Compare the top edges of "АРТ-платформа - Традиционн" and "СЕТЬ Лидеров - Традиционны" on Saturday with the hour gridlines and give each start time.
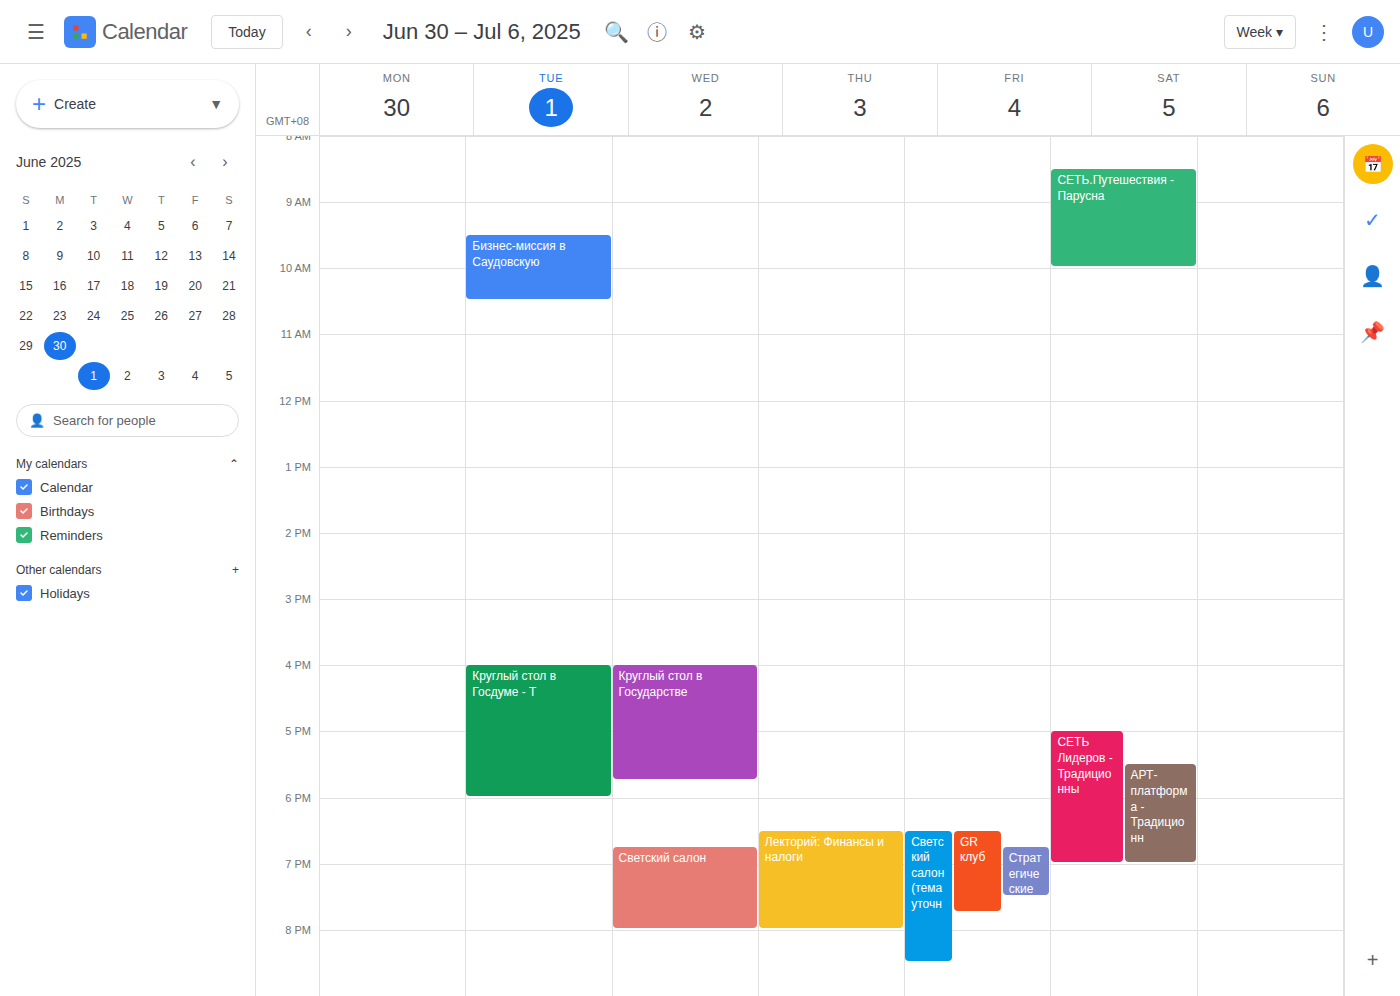
"АРТ-платформа - Традиционн": 5:30 PM, halfway between the 5 PM and 6 PM lines. "СЕТЬ Лидеров - Традиционны": 5:00 PM, exactly on the 5 PM line.